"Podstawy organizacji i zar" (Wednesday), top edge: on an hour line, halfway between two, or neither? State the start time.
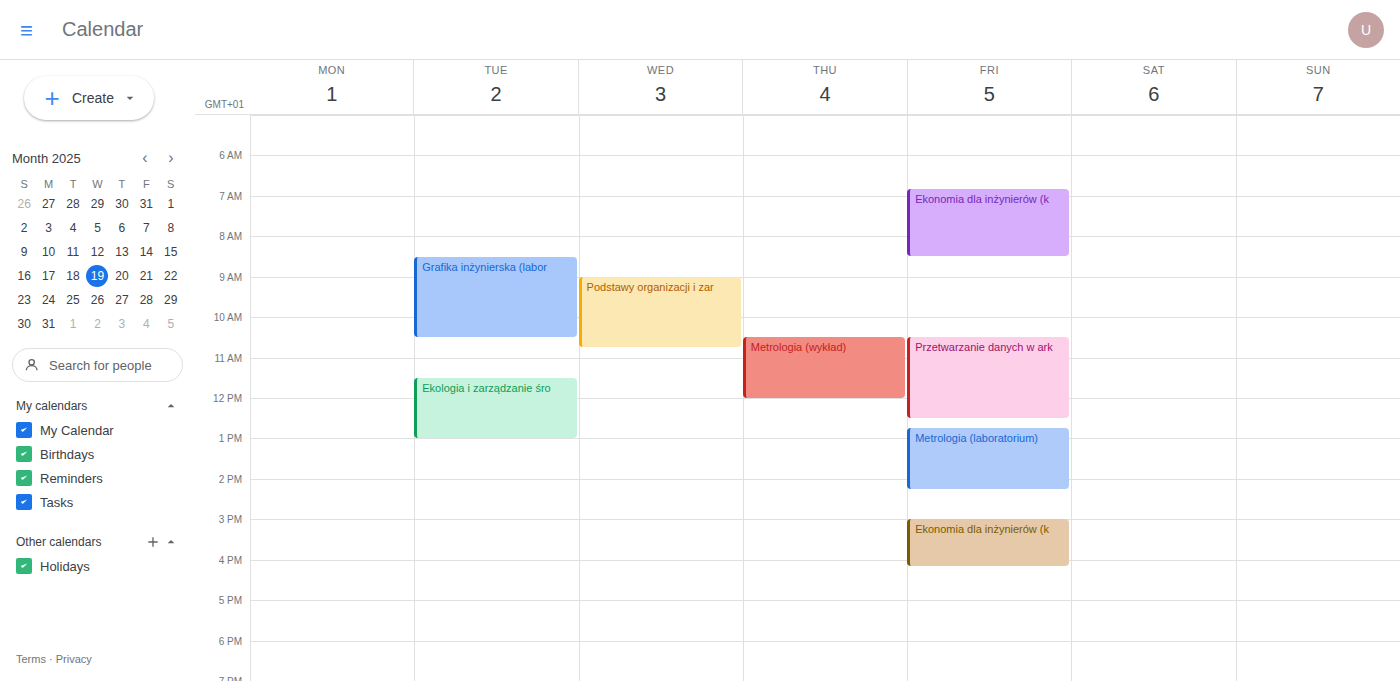
9:00 AM -- exactly on the 9 AM line.